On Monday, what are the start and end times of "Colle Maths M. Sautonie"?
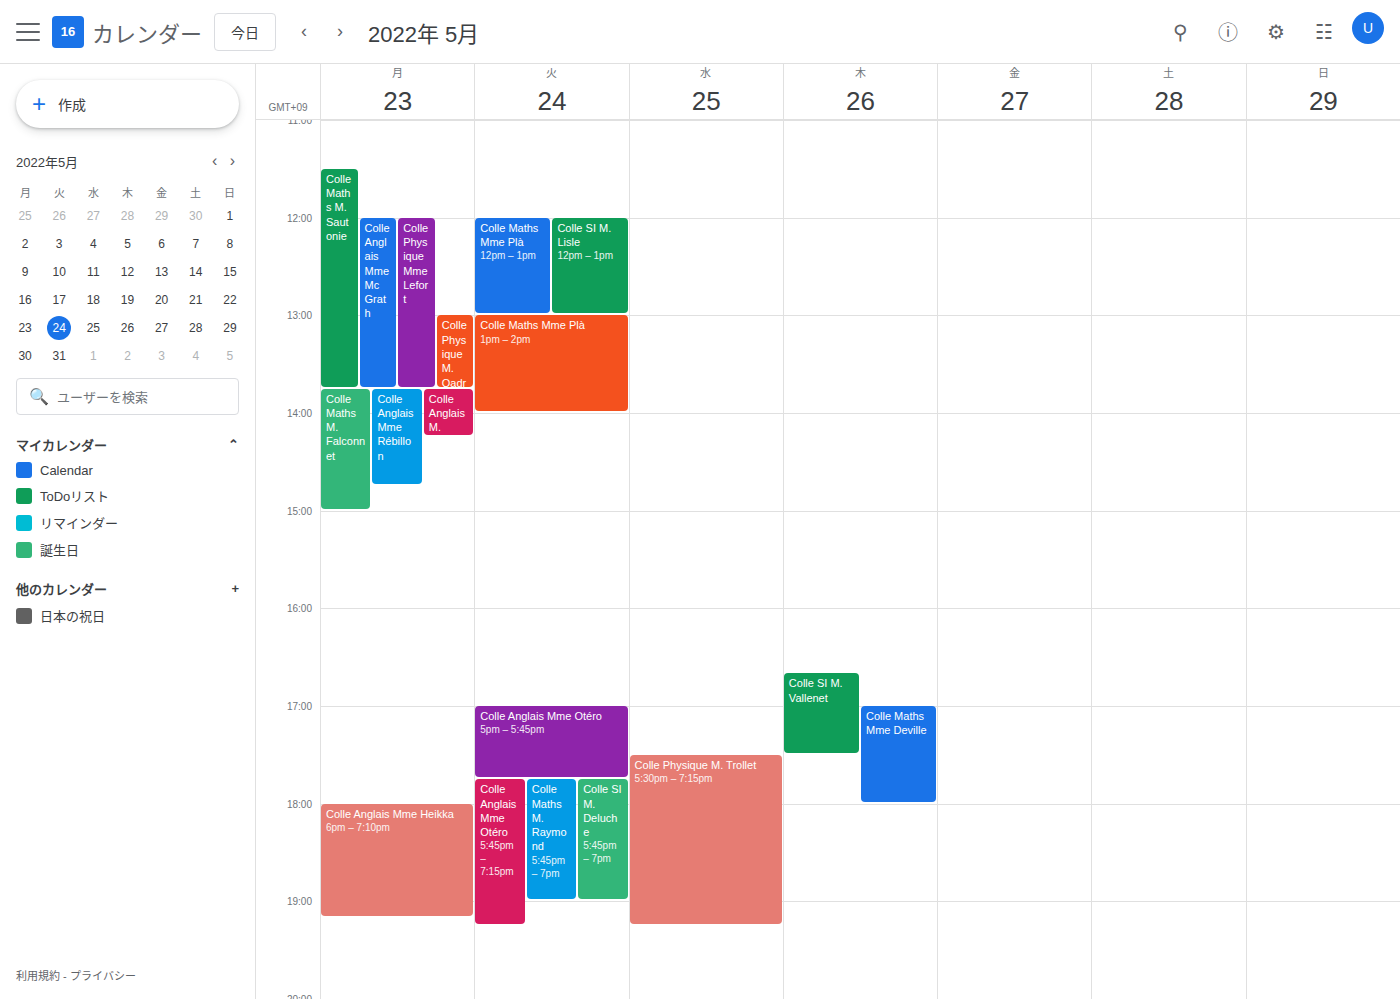
11:30 AM to 1:45 PM